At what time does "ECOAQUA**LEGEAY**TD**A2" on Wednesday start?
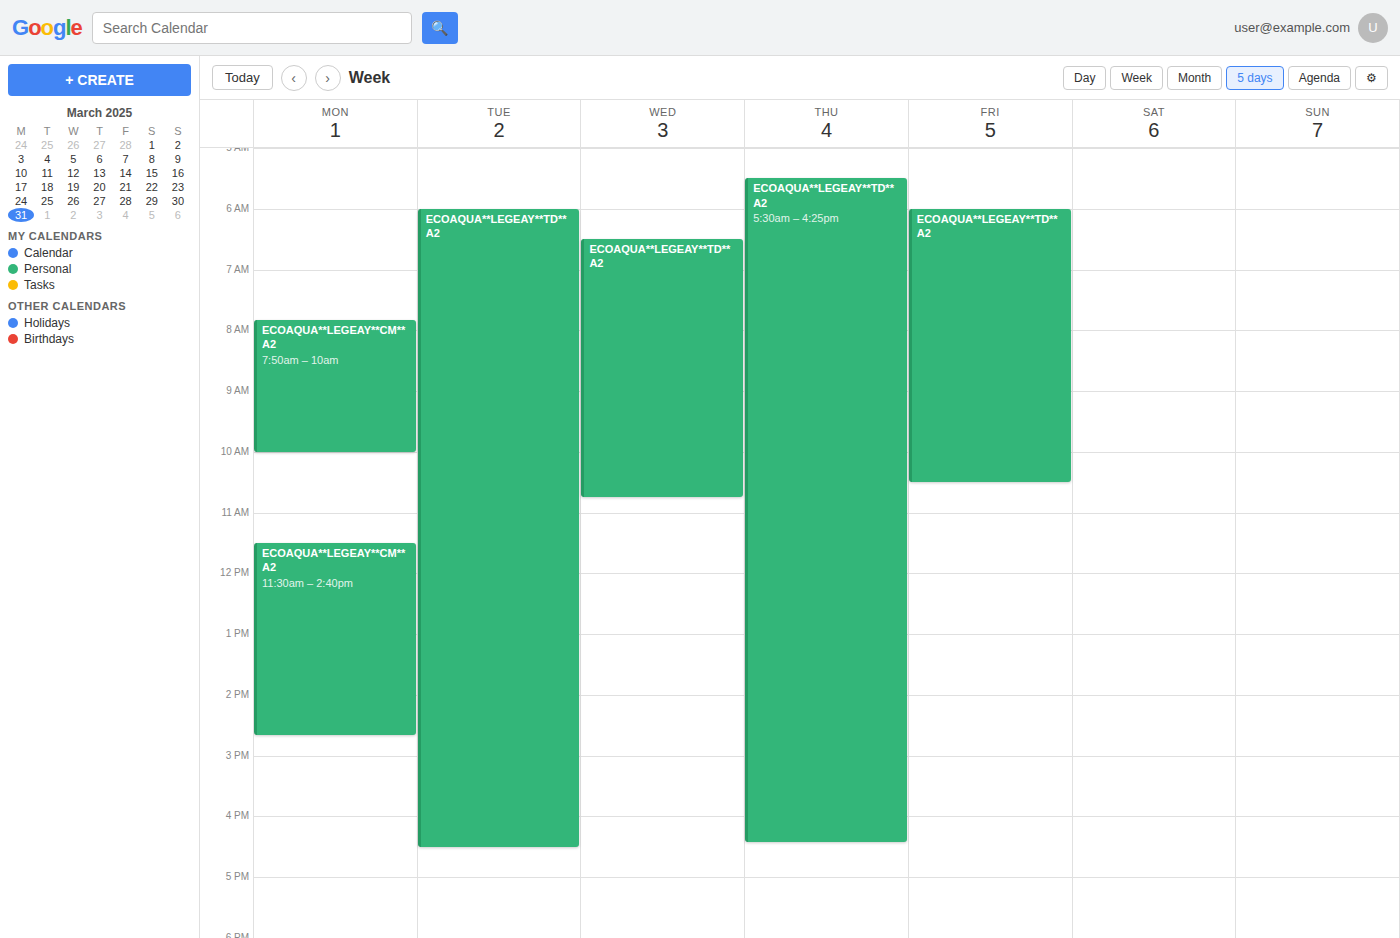
6:30 AM